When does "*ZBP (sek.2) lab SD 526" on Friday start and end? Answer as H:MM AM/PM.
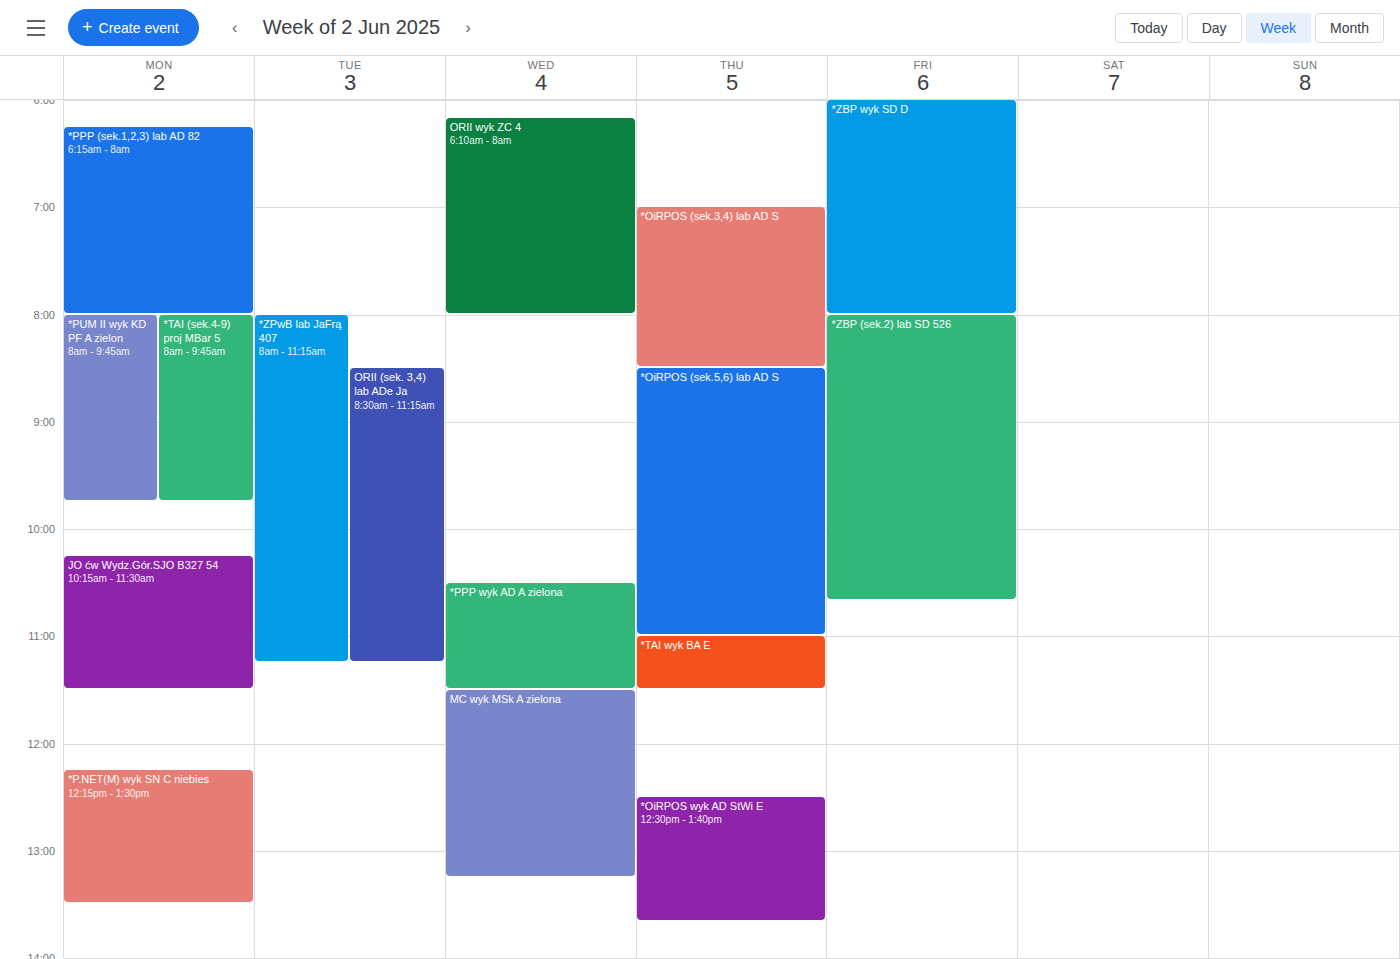
8:00 AM to 10:40 AM